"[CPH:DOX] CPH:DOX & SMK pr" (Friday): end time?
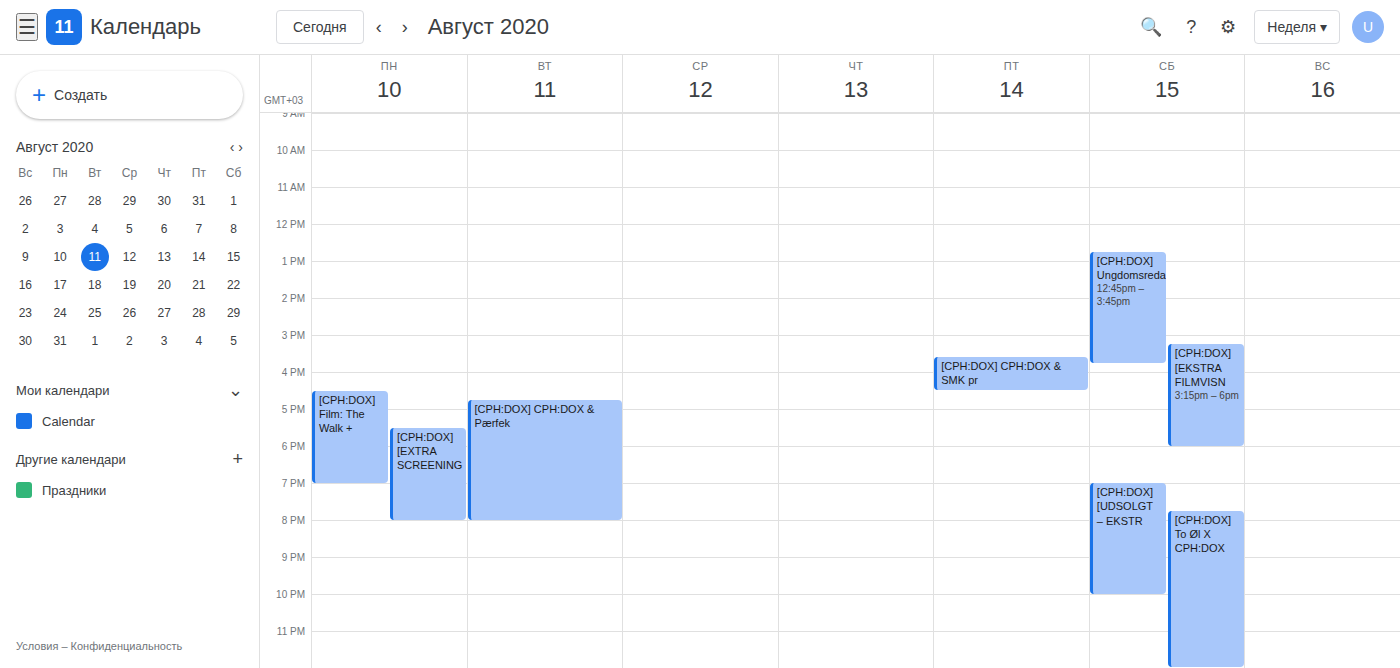
4:30 PM